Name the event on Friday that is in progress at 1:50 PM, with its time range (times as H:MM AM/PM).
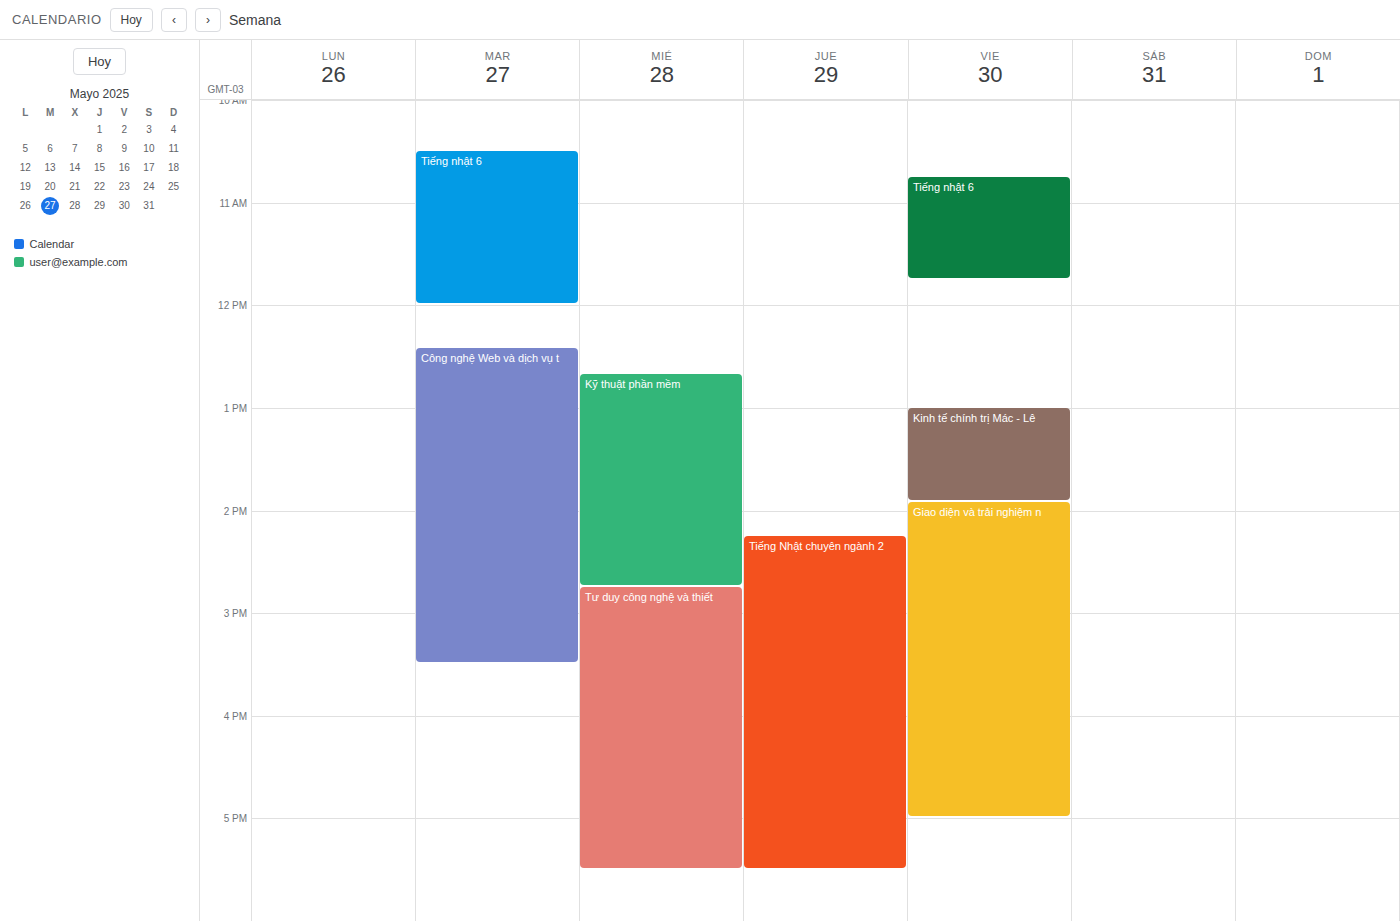
"Kinh tế chính trị Mác - Lê", 1:00 PM to 1:55 PM